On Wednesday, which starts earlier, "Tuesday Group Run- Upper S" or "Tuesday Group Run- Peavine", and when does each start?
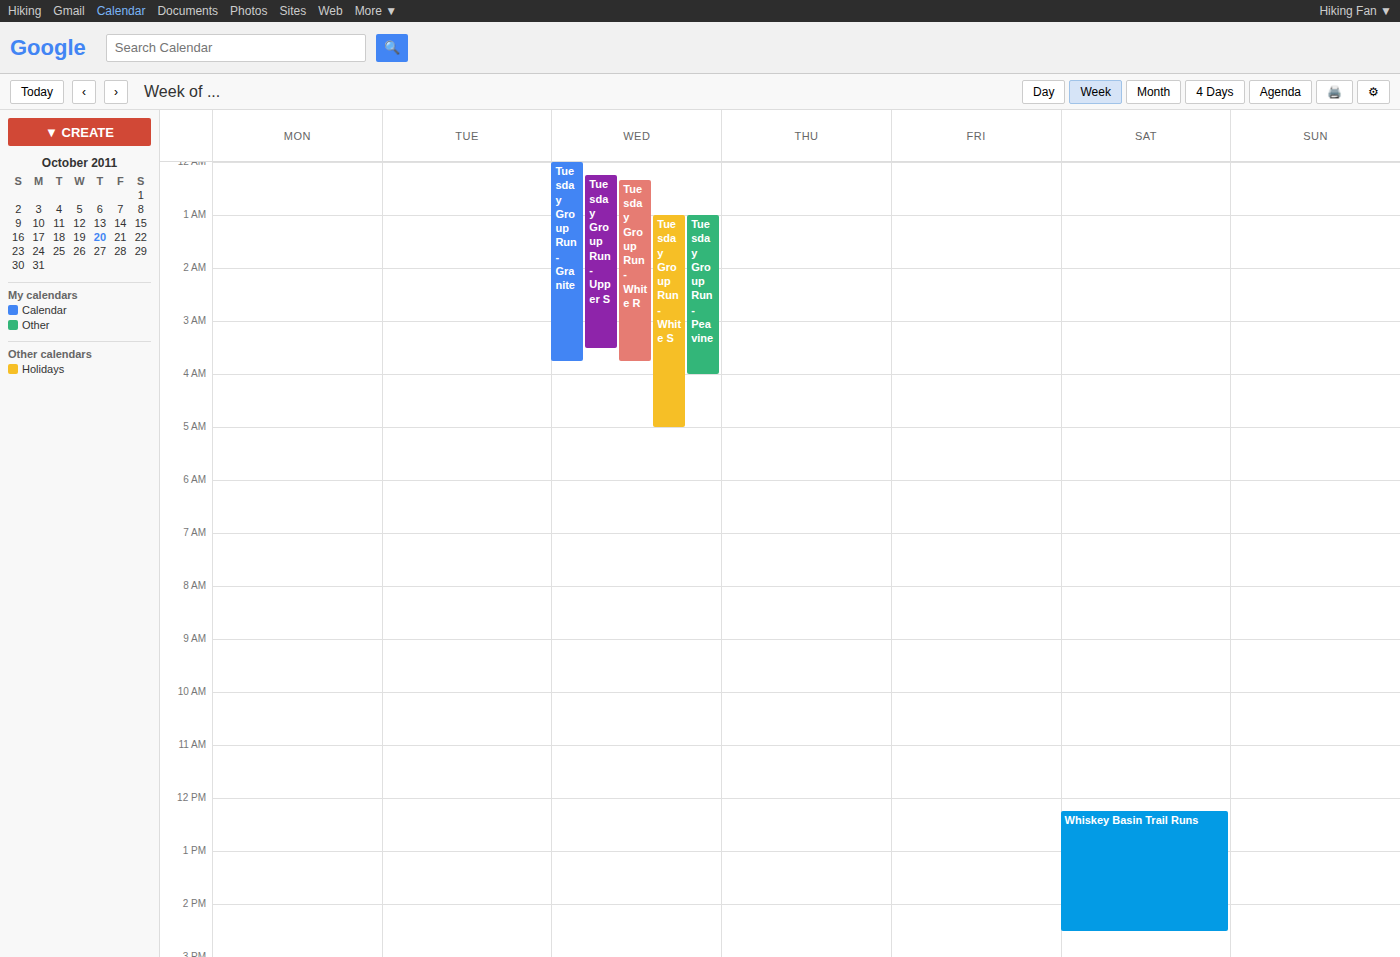
"Tuesday Group Run- Upper S" 12:15 AM; "Tuesday Group Run- Peavine" 1:00 AM.